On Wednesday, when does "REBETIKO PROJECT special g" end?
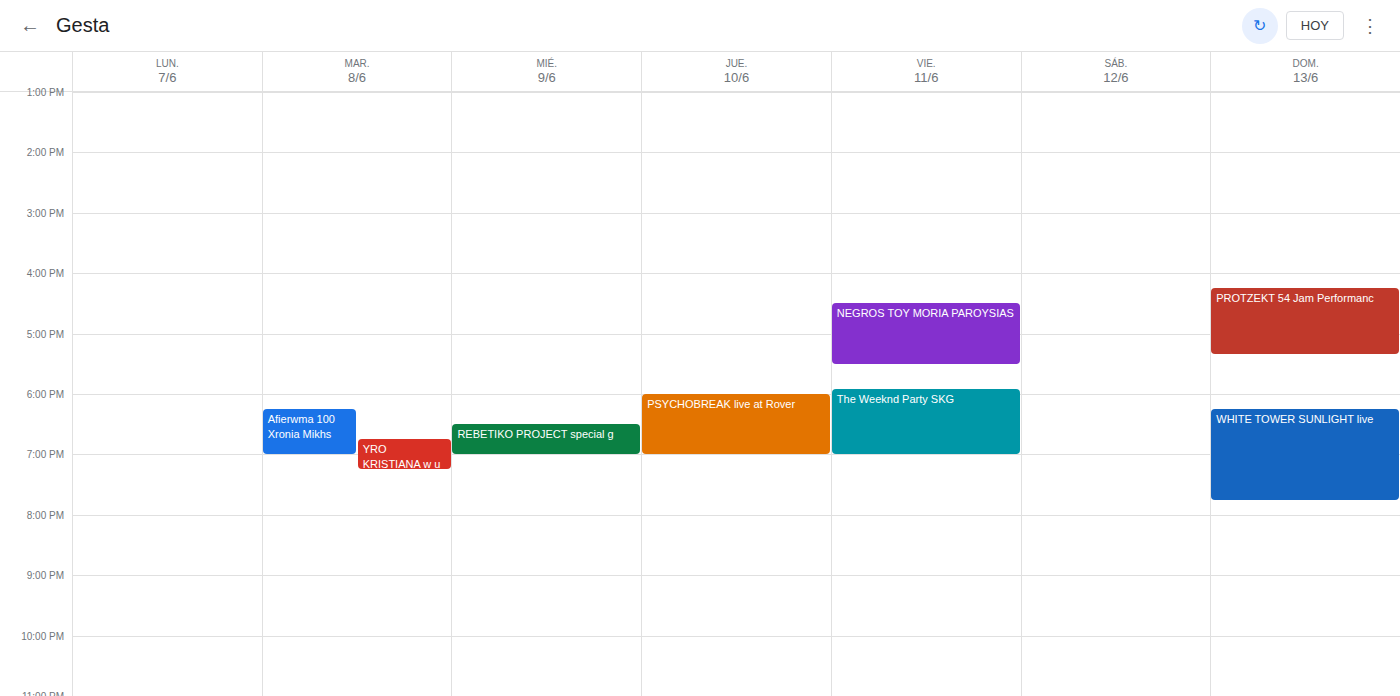
7:00 PM